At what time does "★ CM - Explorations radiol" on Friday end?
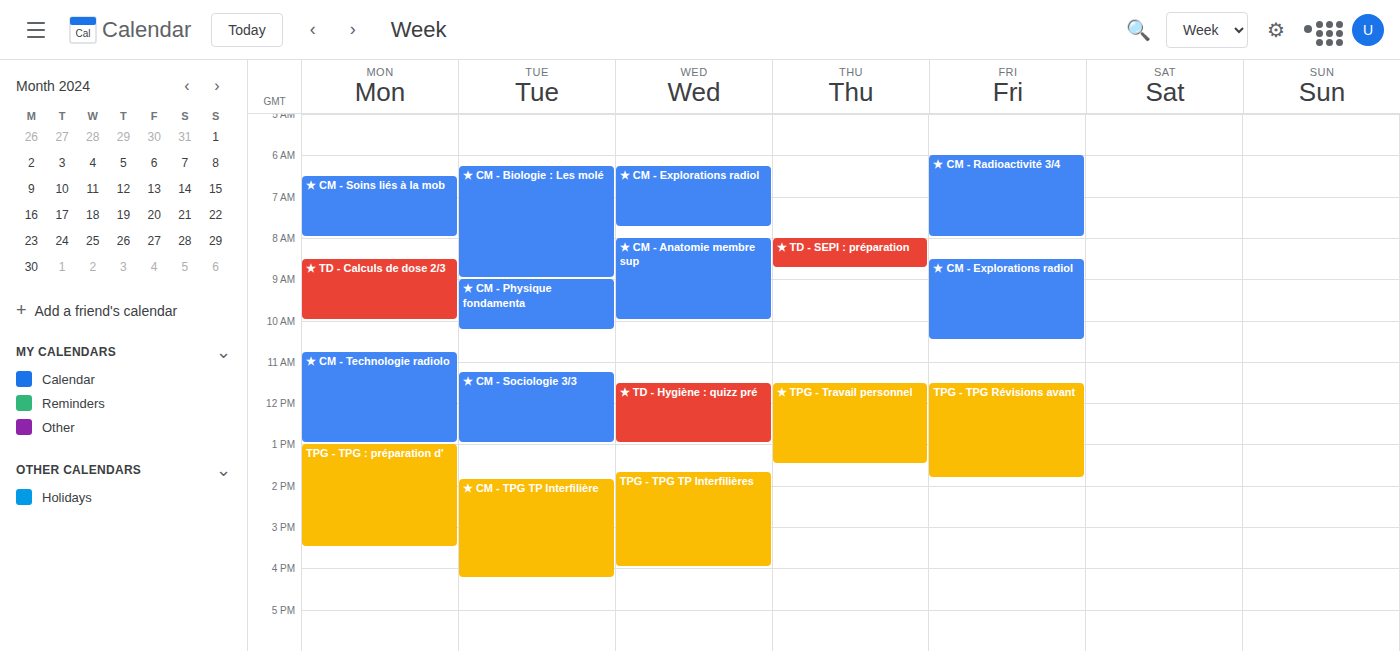
10:30 AM